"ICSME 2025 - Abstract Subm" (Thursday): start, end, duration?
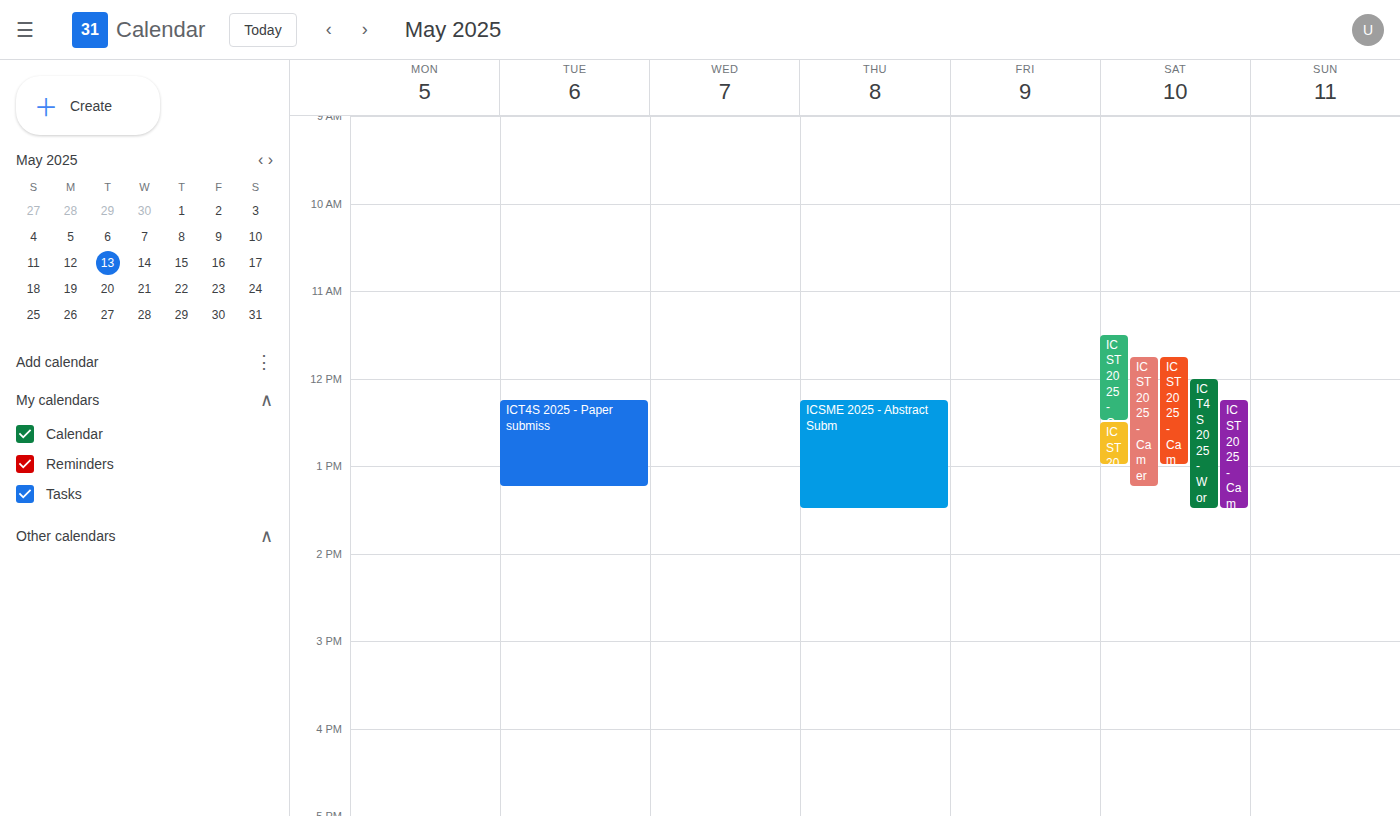
12:15 PM to 1:30 PM, 1 hour 15 minutes